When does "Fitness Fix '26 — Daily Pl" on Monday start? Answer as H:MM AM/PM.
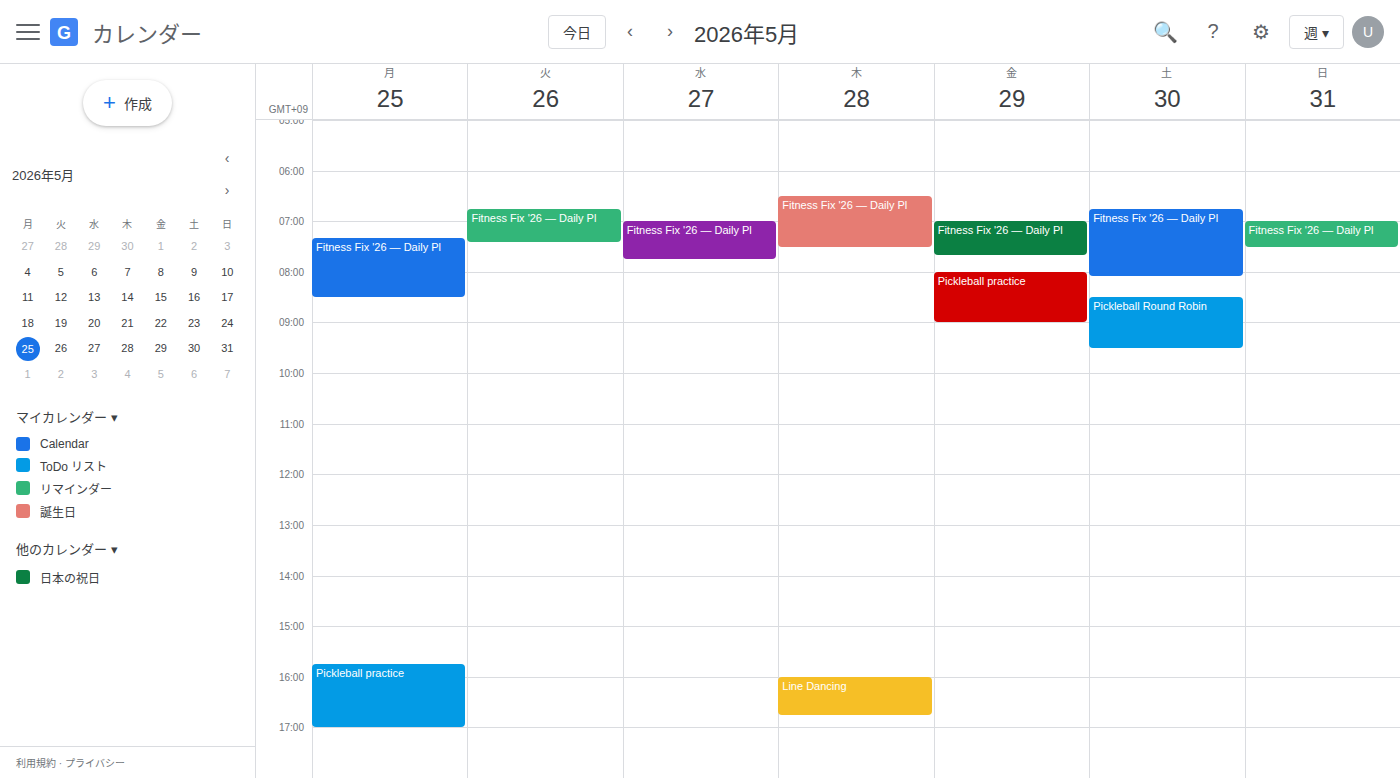
7:20 AM